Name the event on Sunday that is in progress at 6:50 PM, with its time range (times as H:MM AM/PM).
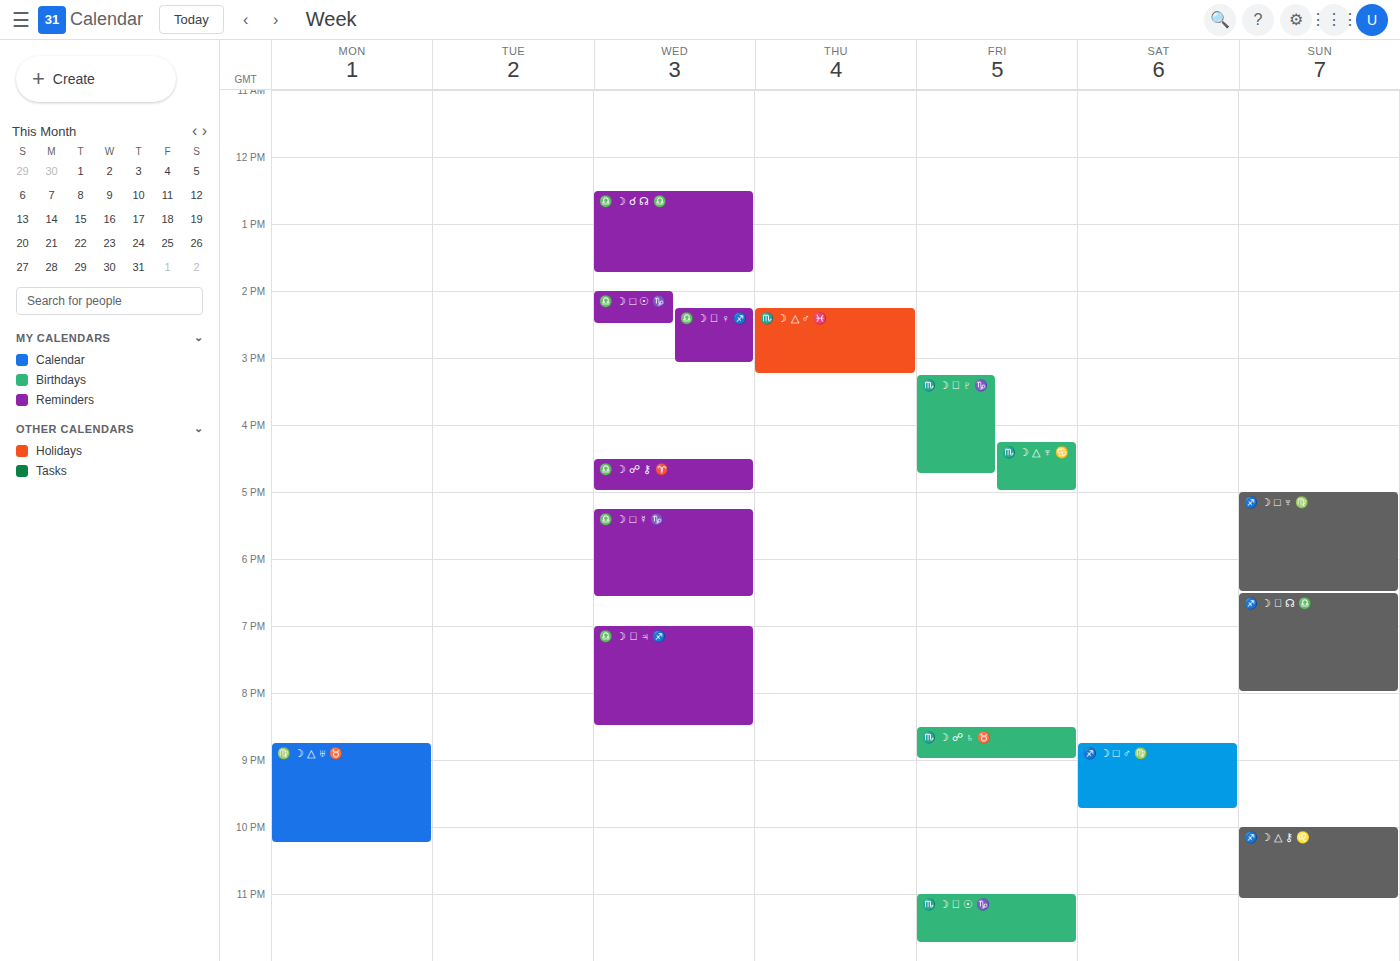
"♐️ ☽ ⚹ ☊ ♎️", 6:30 PM to 8:00 PM